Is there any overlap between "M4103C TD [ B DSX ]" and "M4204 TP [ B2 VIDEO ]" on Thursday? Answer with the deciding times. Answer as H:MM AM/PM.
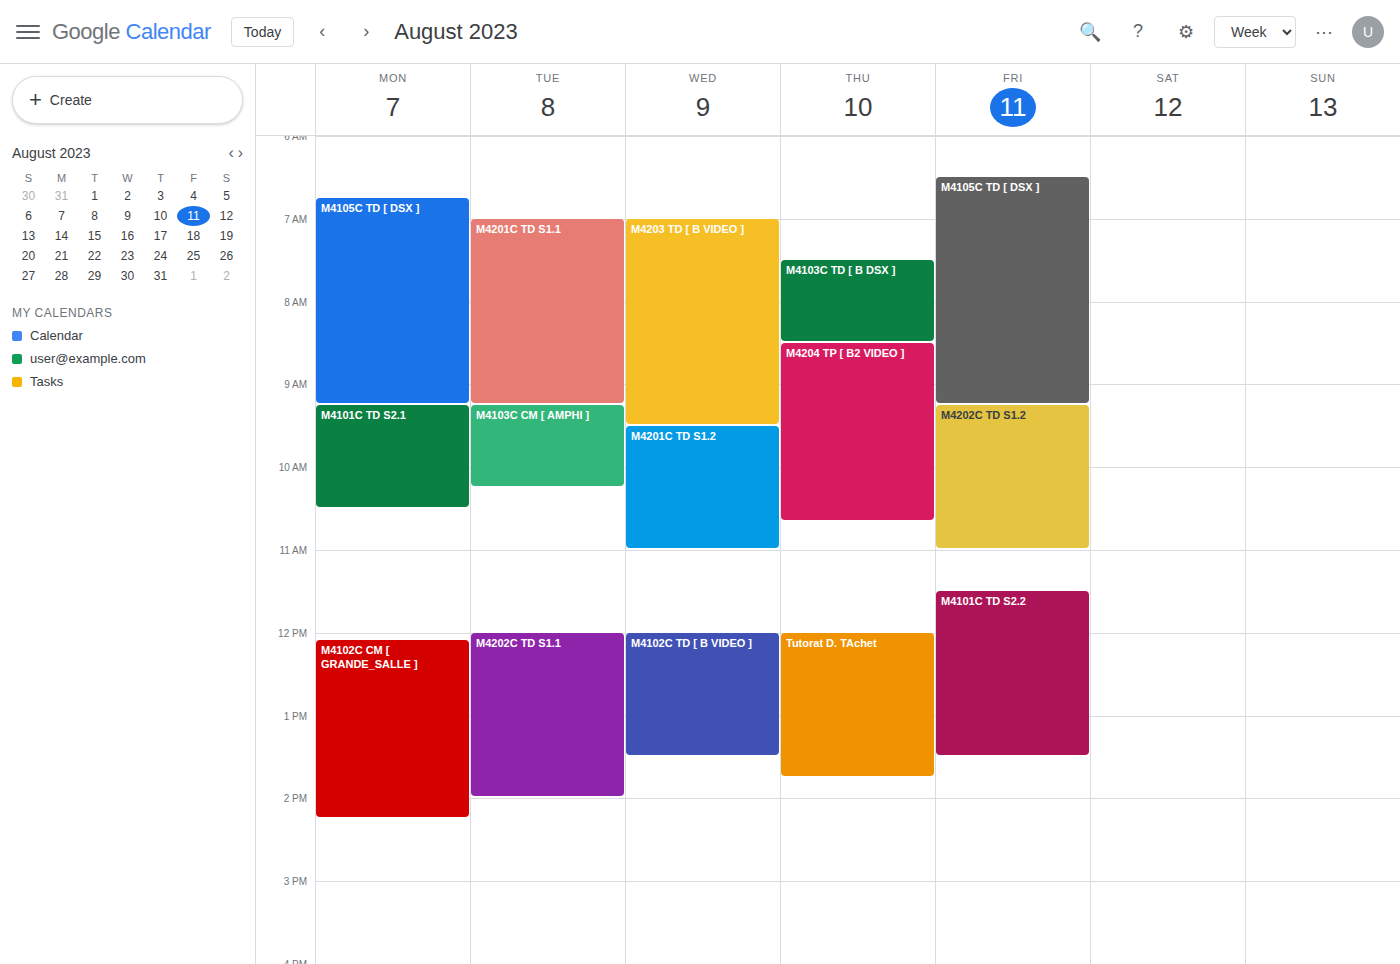
"M4103C TD [ B DSX ]" ends at 8:30 AM, exactly when "M4204 TP [ B2 VIDEO ]" starts -- they touch but do not overlap.